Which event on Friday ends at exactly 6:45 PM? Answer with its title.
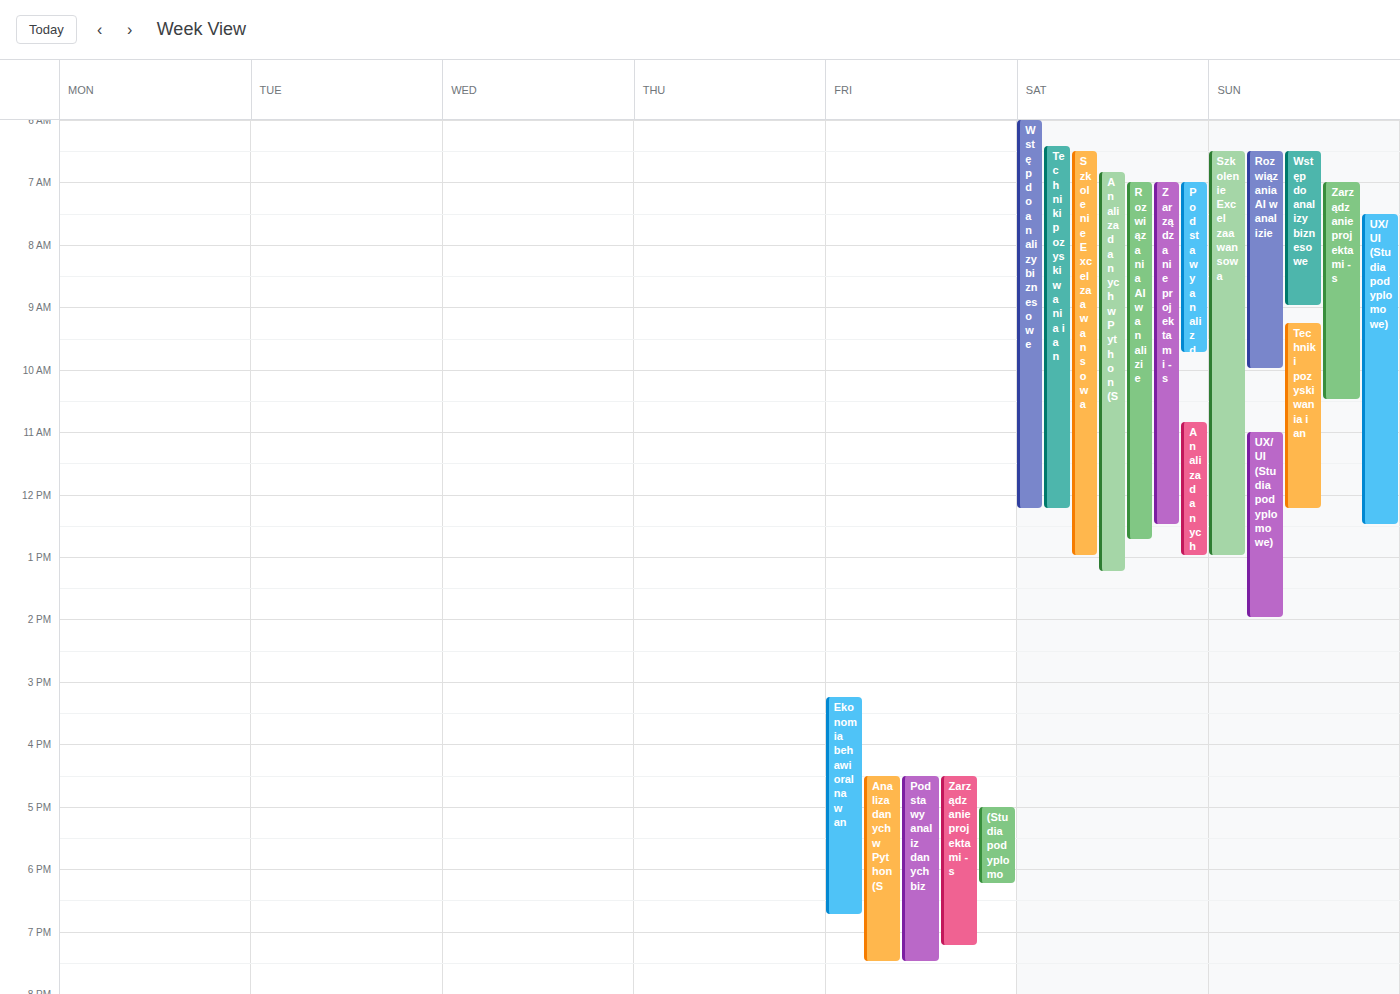
"Ekonomia behawioralna w an"